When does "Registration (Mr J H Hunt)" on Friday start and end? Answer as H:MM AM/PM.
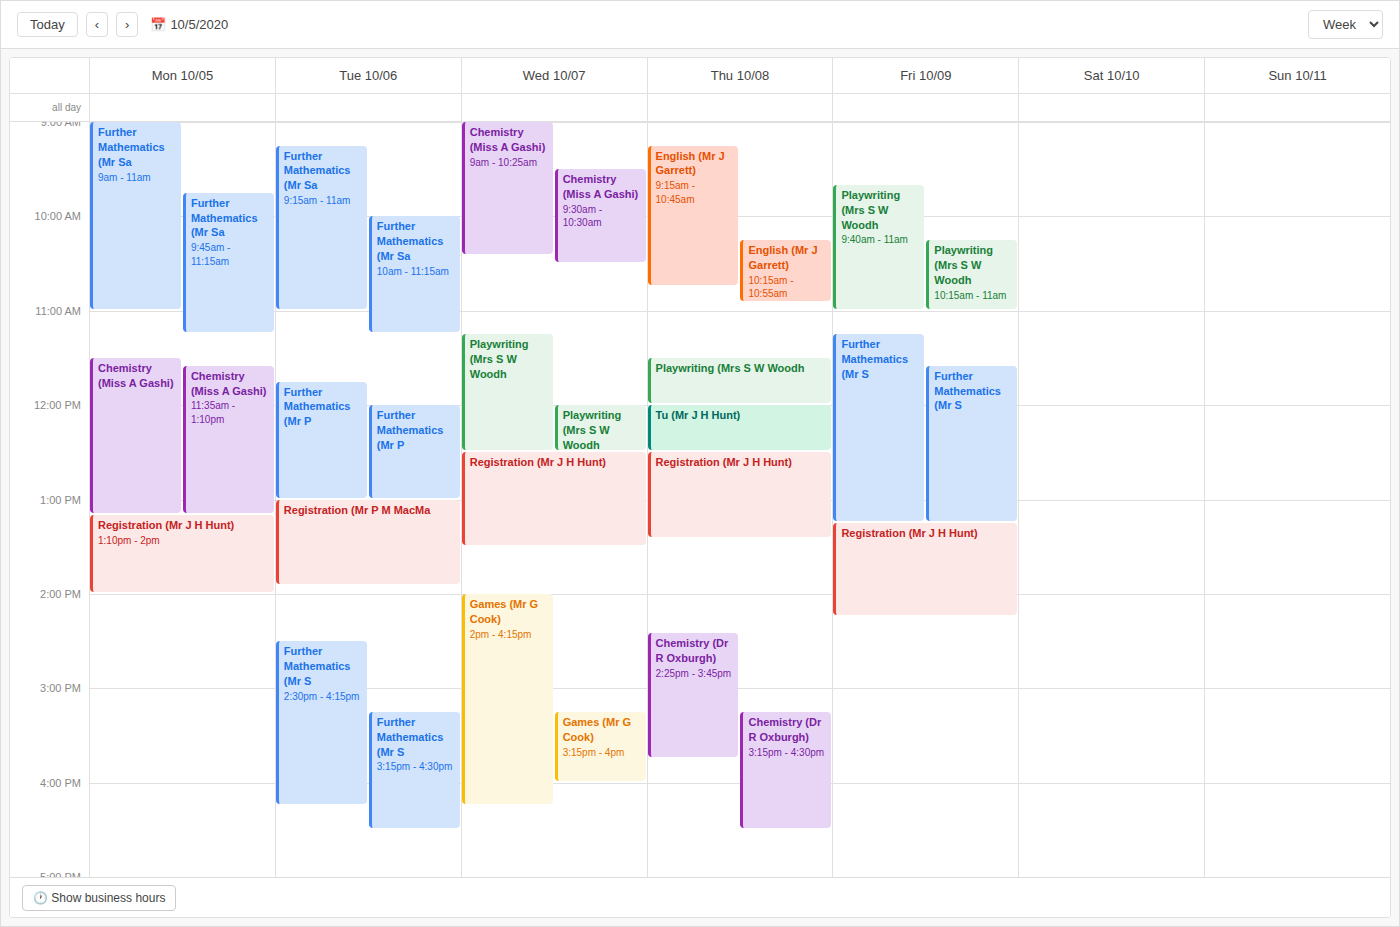
1:15 PM to 2:15 PM